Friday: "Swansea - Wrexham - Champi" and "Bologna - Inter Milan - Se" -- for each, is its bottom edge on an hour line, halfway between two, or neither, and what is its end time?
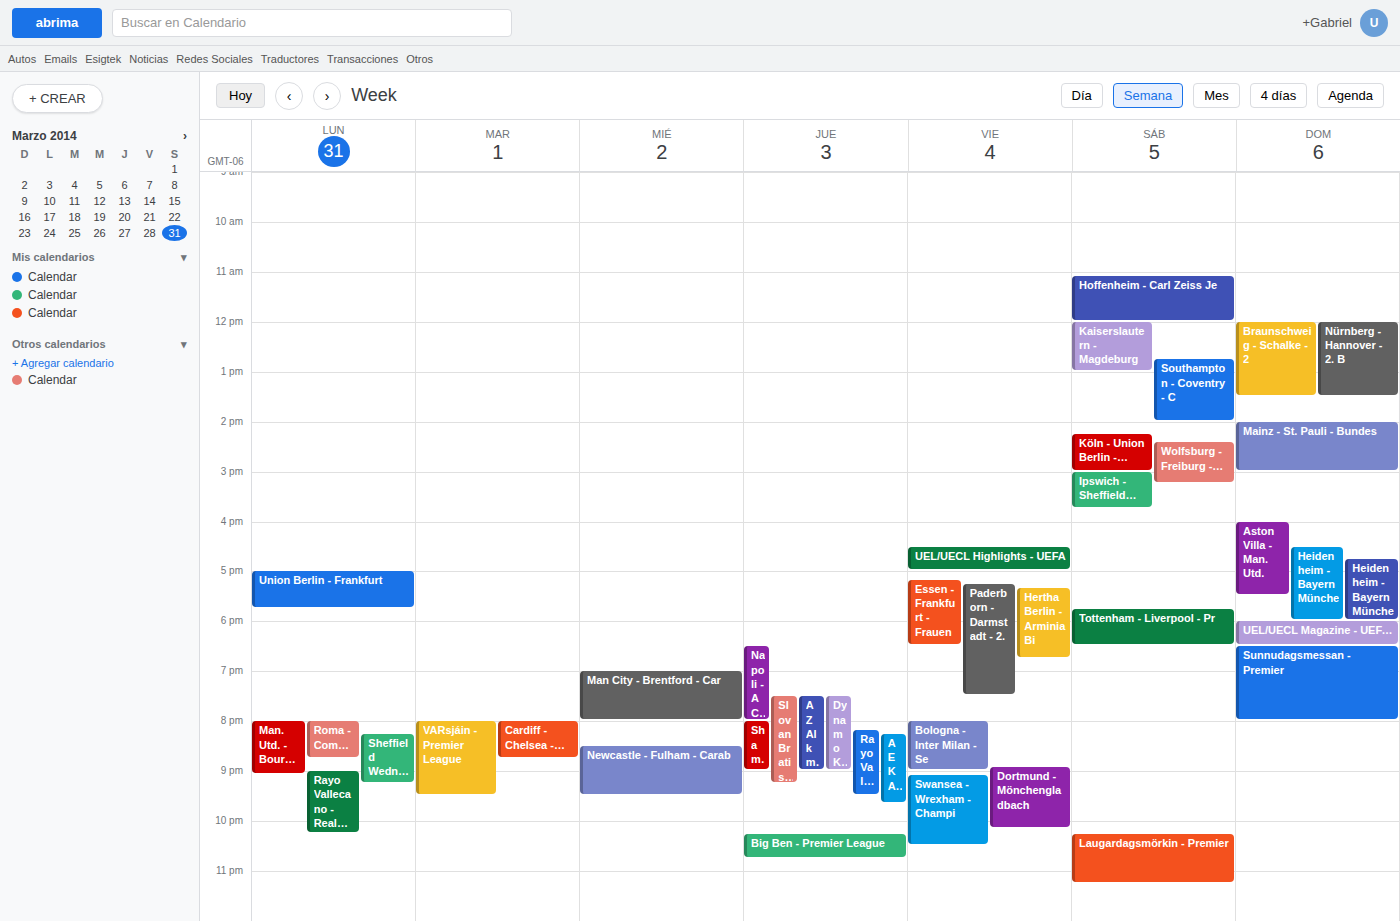
"Swansea - Wrexham - Champi": 10:30 PM, halfway between the 10 PM and 11 PM lines. "Bologna - Inter Milan - Se": 9:00 PM, exactly on the 9 PM line.